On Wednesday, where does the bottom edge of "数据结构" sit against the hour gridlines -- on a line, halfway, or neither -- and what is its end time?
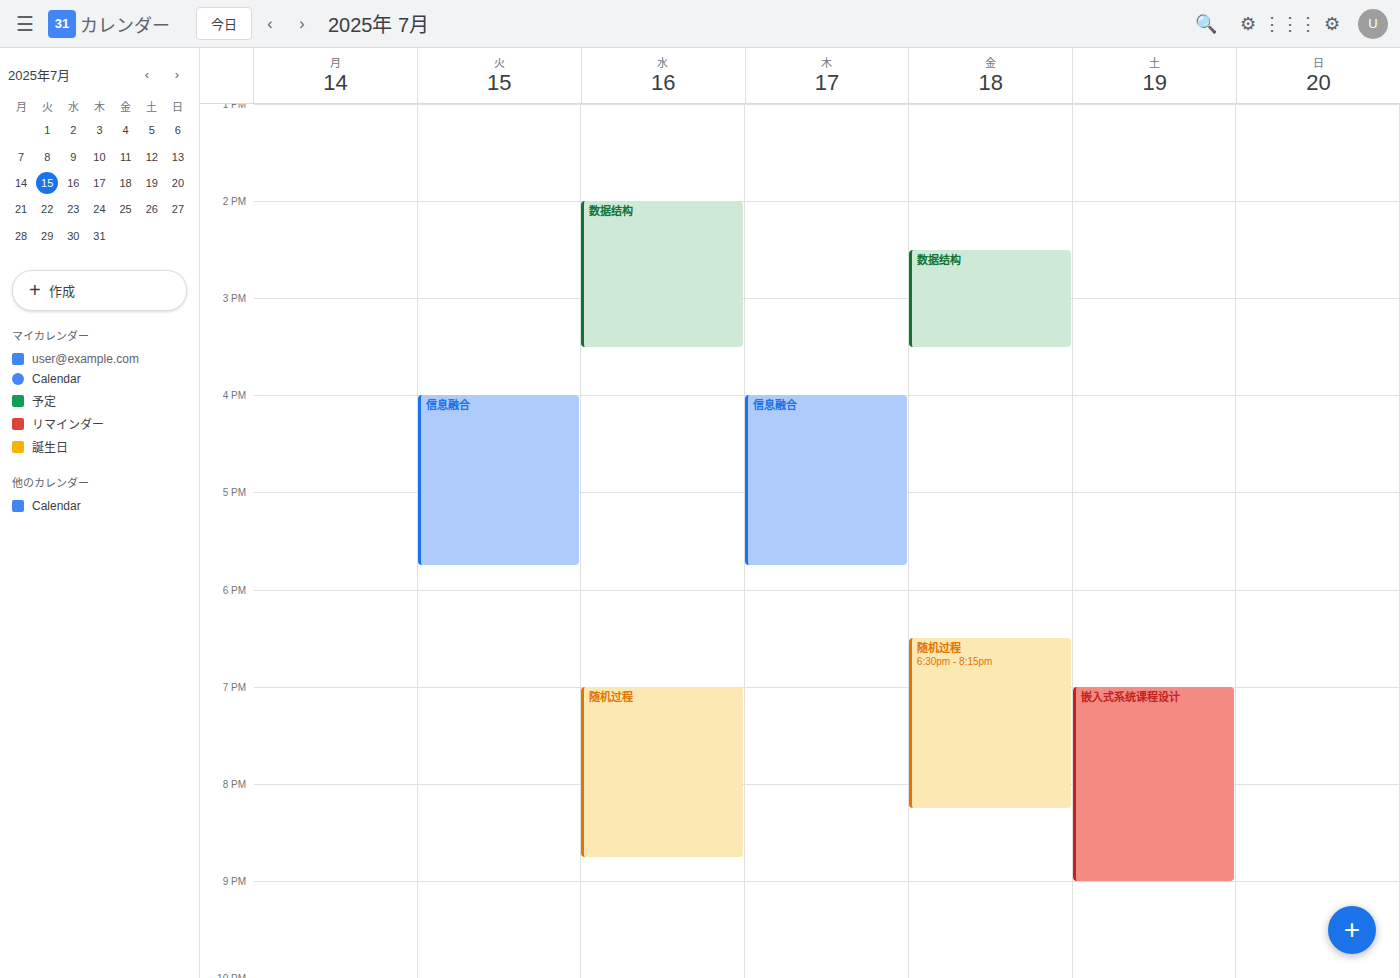
3:30 PM -- halfway between the 3 PM and 4 PM lines.